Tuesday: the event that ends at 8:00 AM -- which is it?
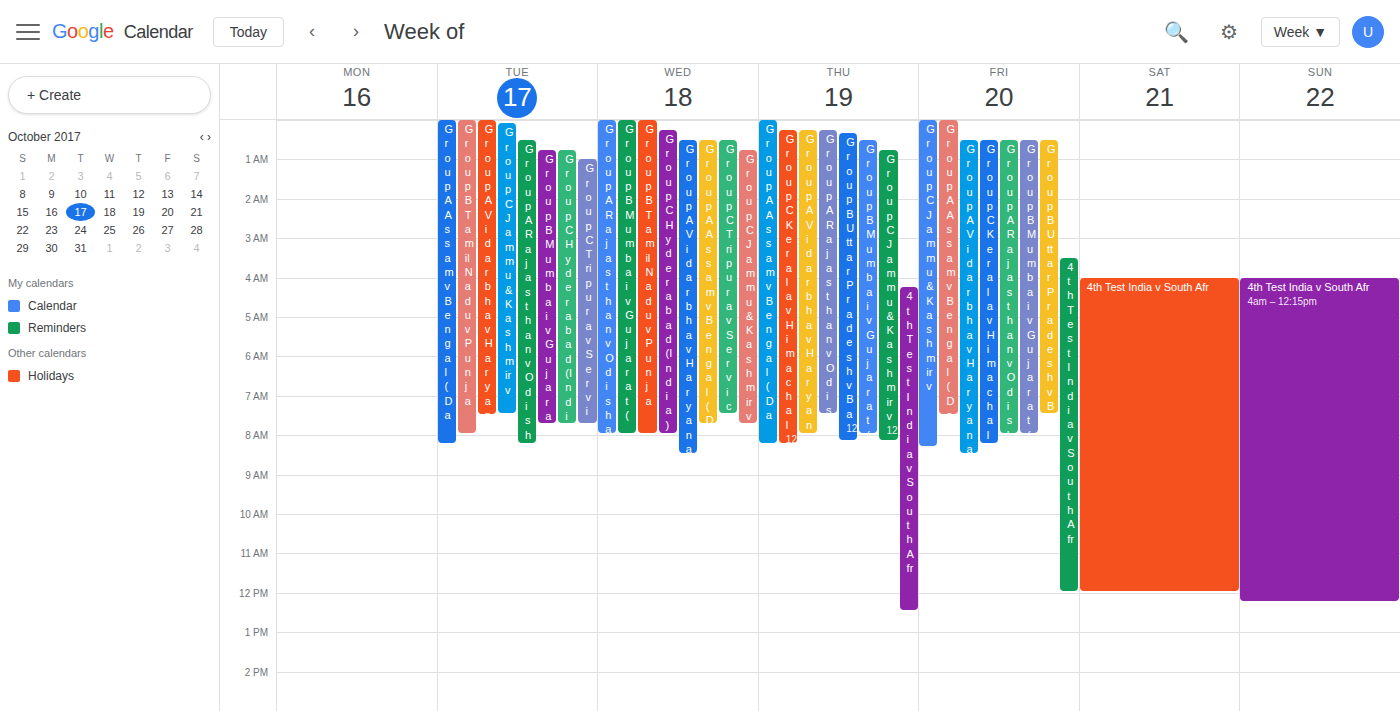
"Group B Tamil Nadu v Punja"